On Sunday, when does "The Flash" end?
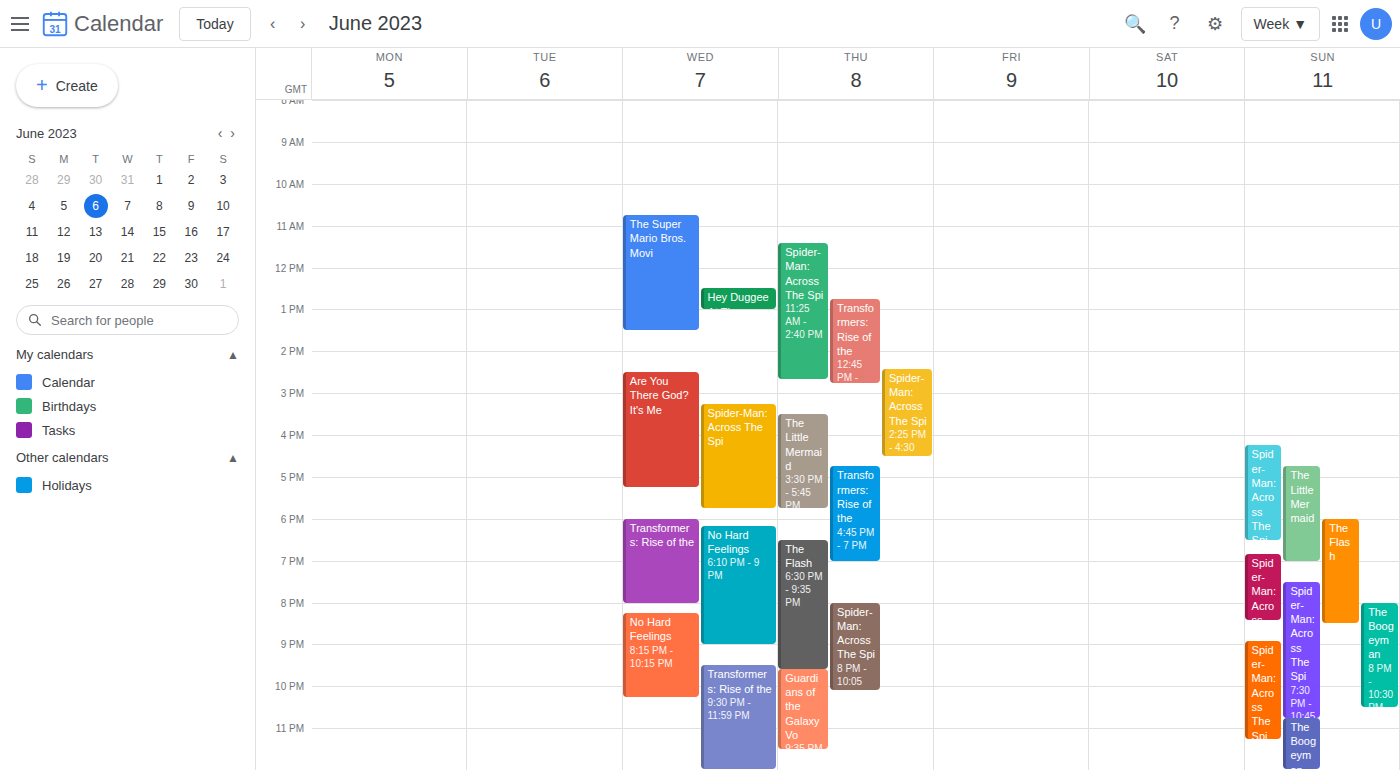
8:30 PM